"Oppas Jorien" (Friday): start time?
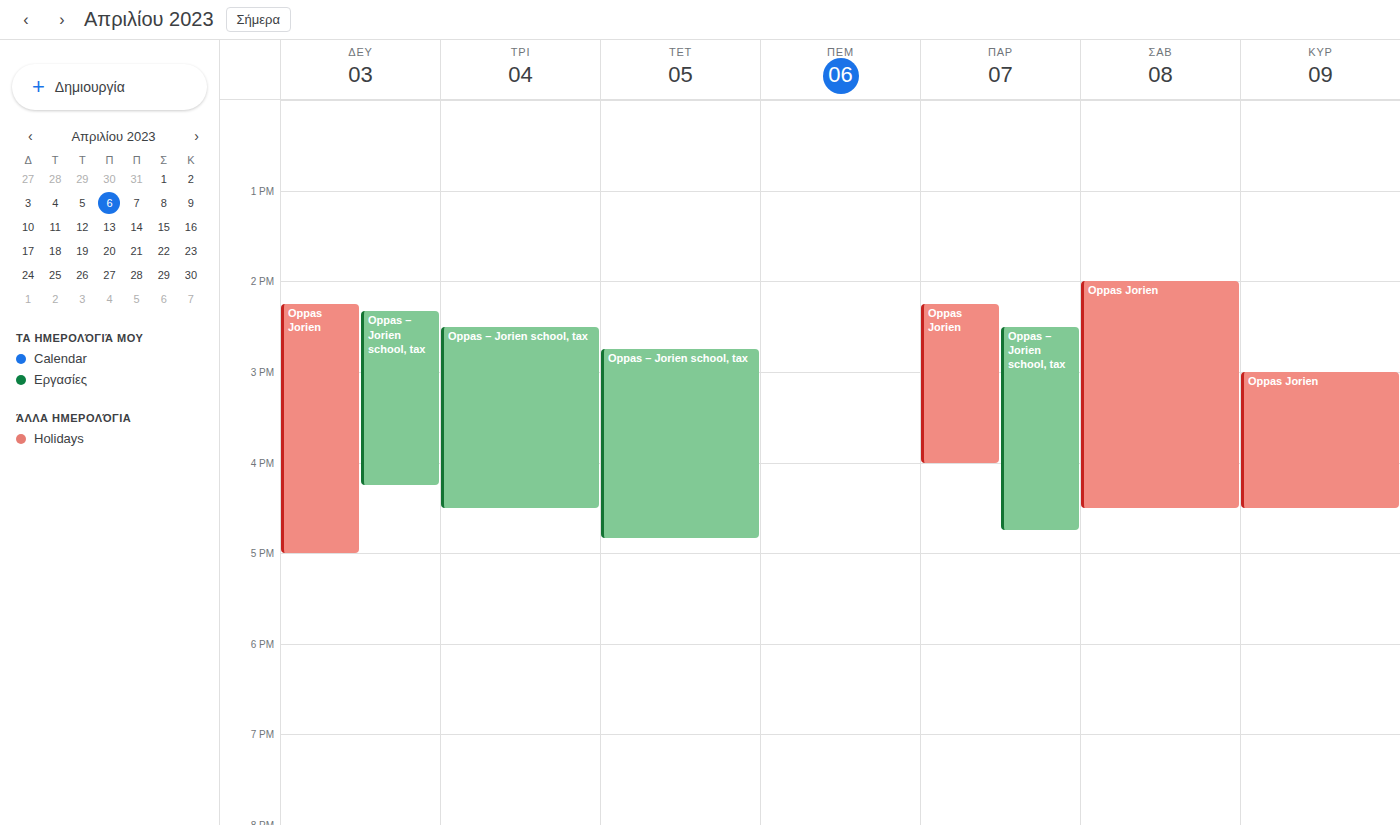
2:15 PM